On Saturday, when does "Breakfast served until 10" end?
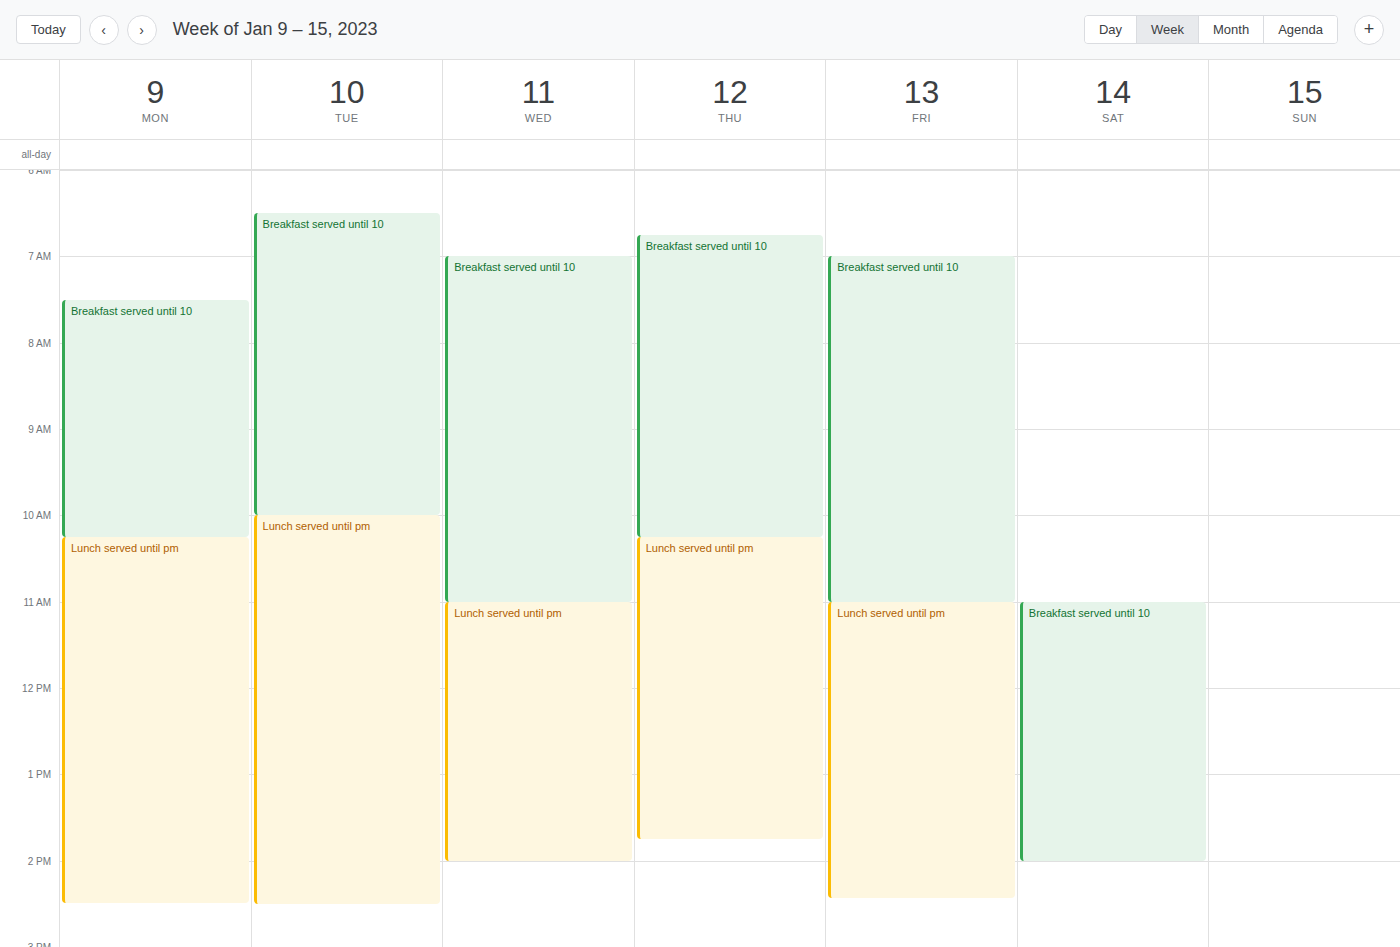
2:00 PM